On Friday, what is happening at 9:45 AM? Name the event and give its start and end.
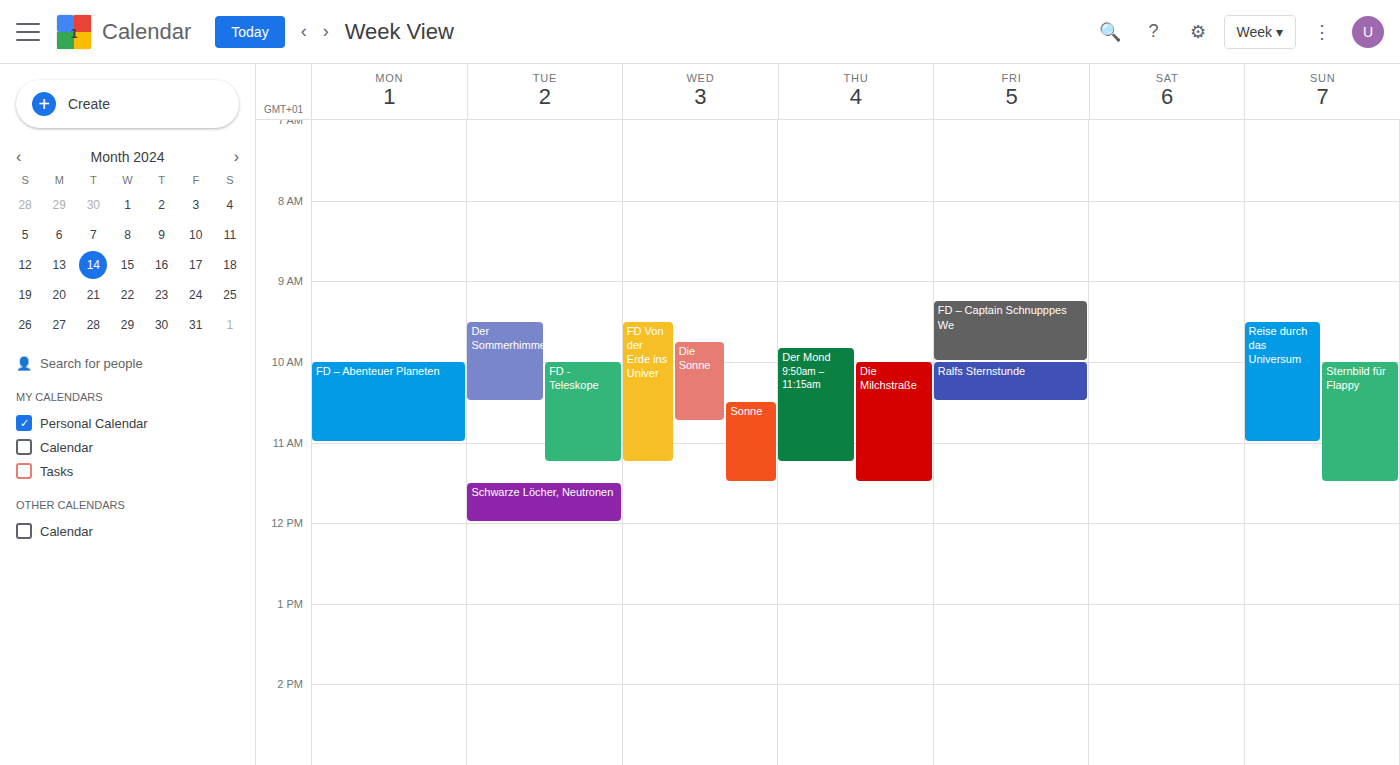
"FD – Captain Schnupppes We", 9:15 AM to 10:00 AM